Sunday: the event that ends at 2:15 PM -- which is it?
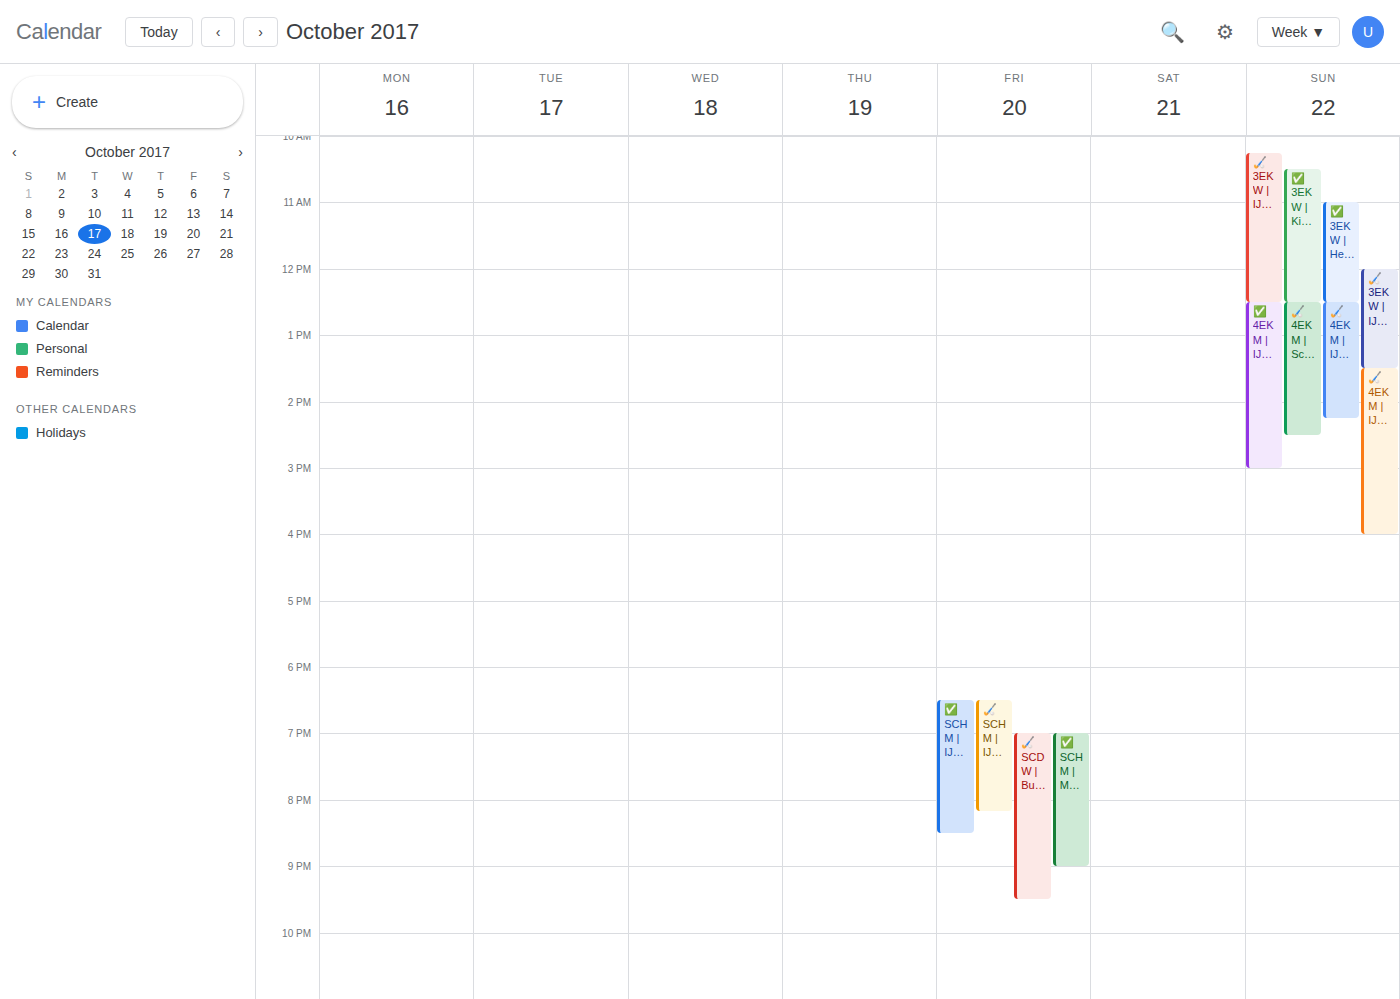
"🏑 4EK M | IJburg H1 - Feij"